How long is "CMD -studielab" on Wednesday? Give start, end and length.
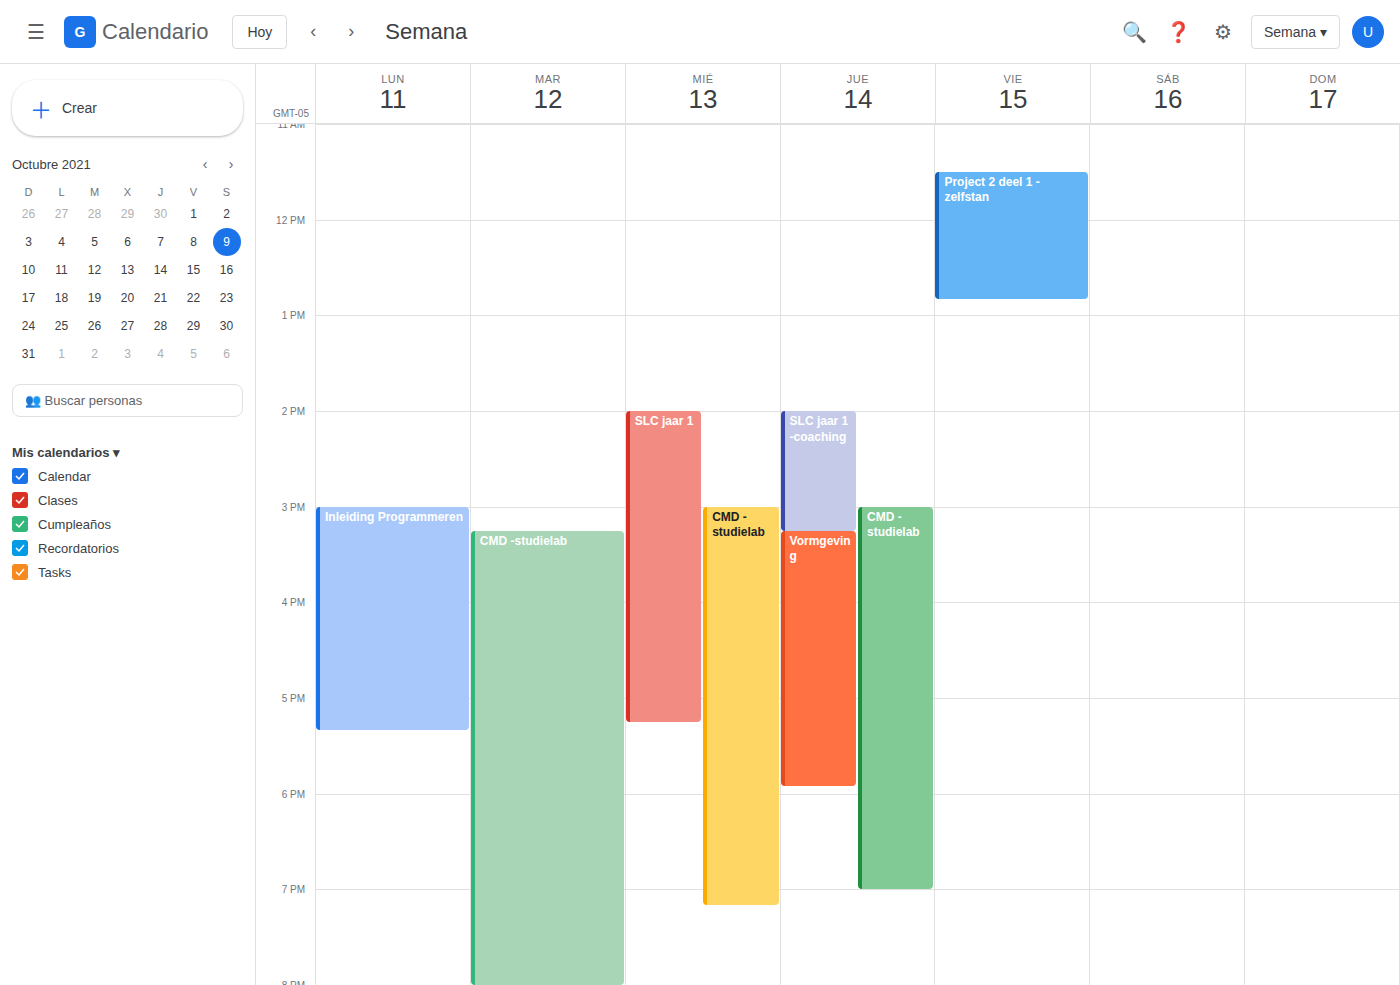
3:00 PM to 7:10 PM, 4 hours 10 minutes